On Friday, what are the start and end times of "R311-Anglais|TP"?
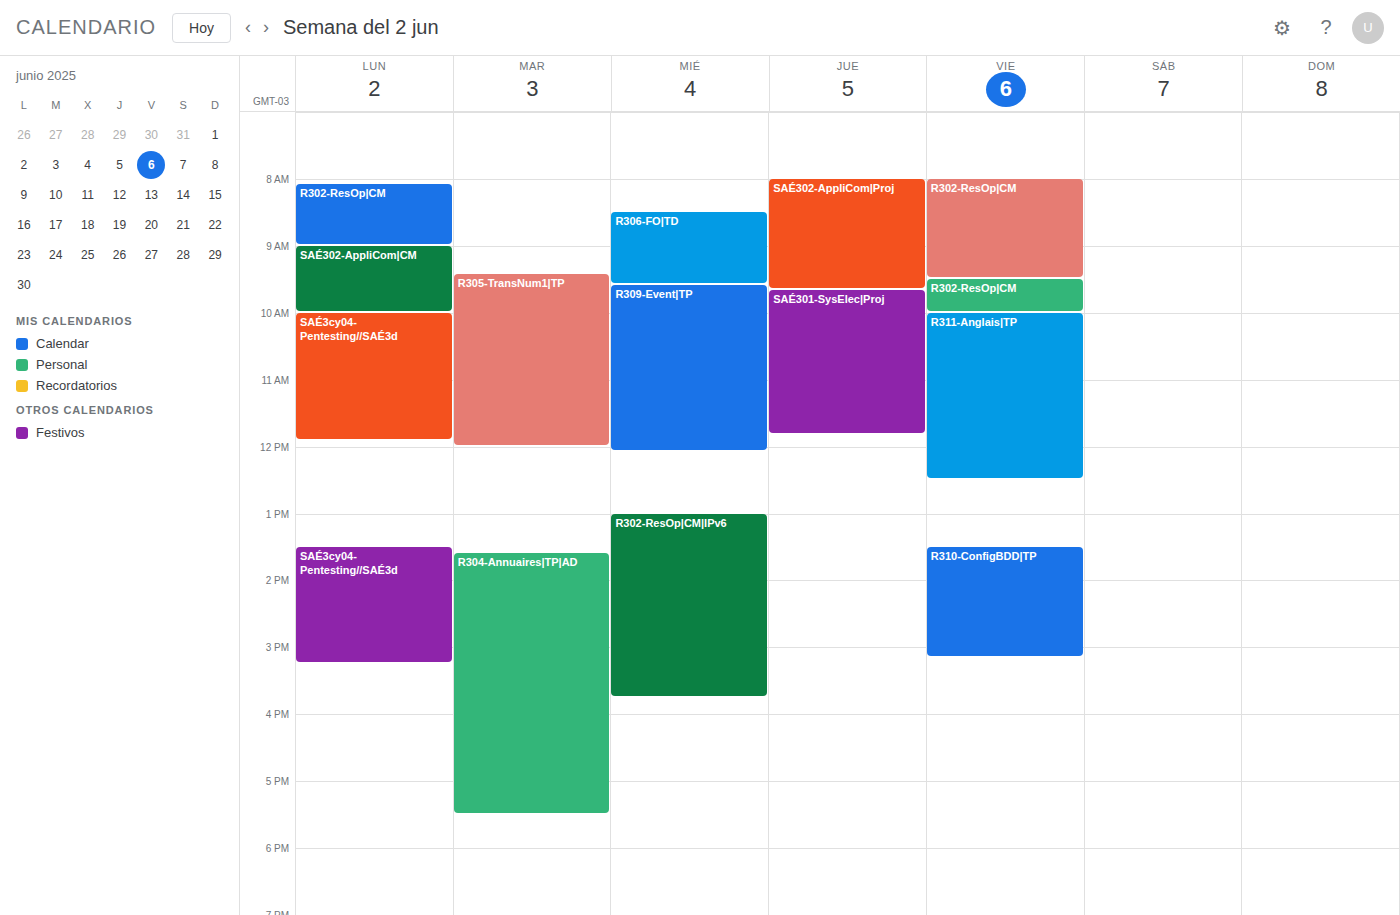
10:00 AM to 12:30 PM